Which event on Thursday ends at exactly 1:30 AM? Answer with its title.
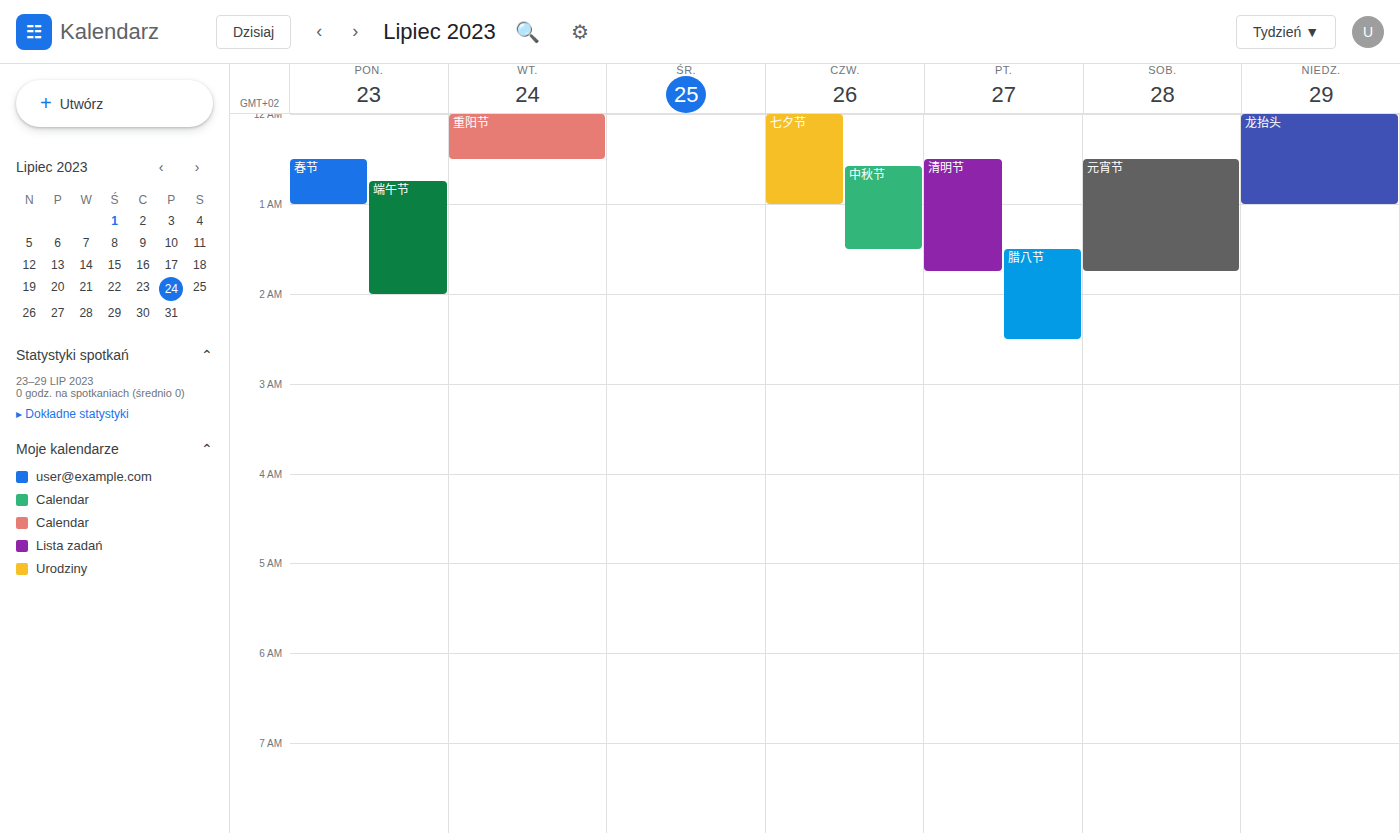
"中秋节"